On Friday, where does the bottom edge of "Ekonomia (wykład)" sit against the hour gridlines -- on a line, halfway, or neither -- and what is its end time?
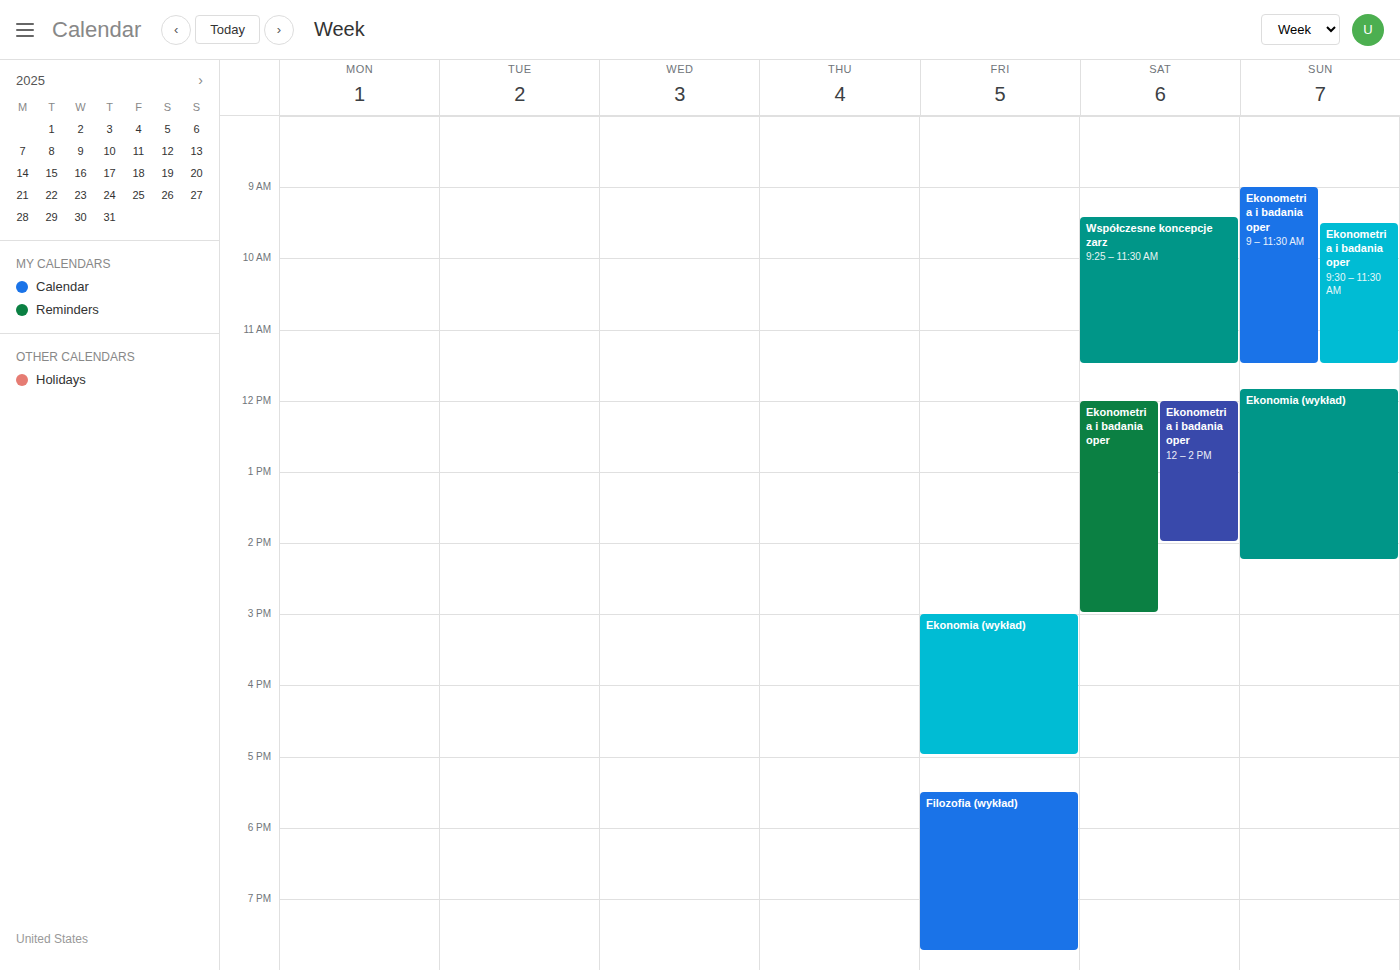
5:00 PM -- exactly on the 5 PM line.